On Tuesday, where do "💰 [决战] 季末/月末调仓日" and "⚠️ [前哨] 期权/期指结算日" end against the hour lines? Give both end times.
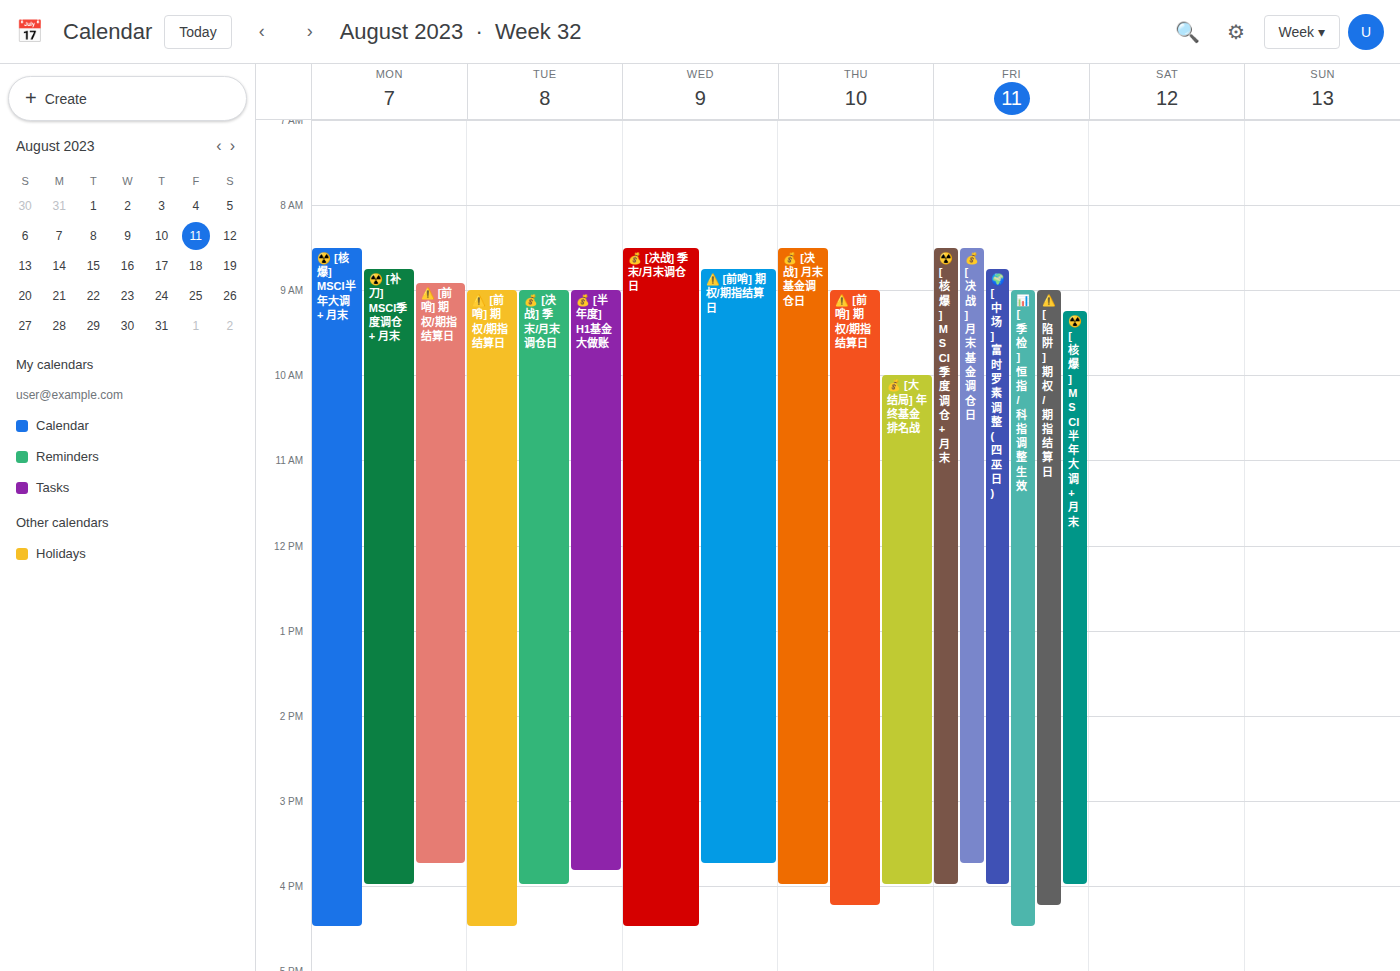
"💰 [决战] 季末/月末调仓日": 4:00 PM, exactly on the 4 PM line. "⚠️ [前哨] 期权/期指结算日": 4:30 PM, halfway between the 4 PM and 5 PM lines.